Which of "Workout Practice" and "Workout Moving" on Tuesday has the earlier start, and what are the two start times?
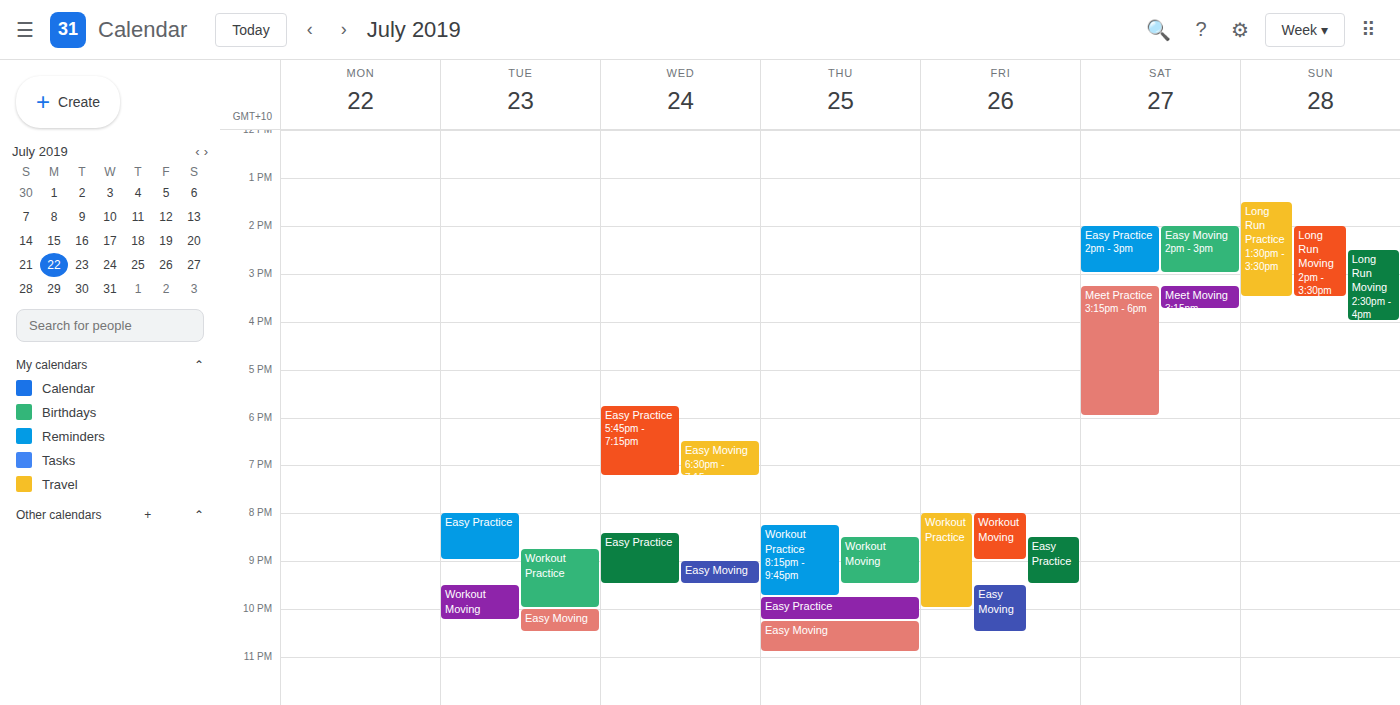
"Workout Practice" 20:45; "Workout Moving" 21:30.